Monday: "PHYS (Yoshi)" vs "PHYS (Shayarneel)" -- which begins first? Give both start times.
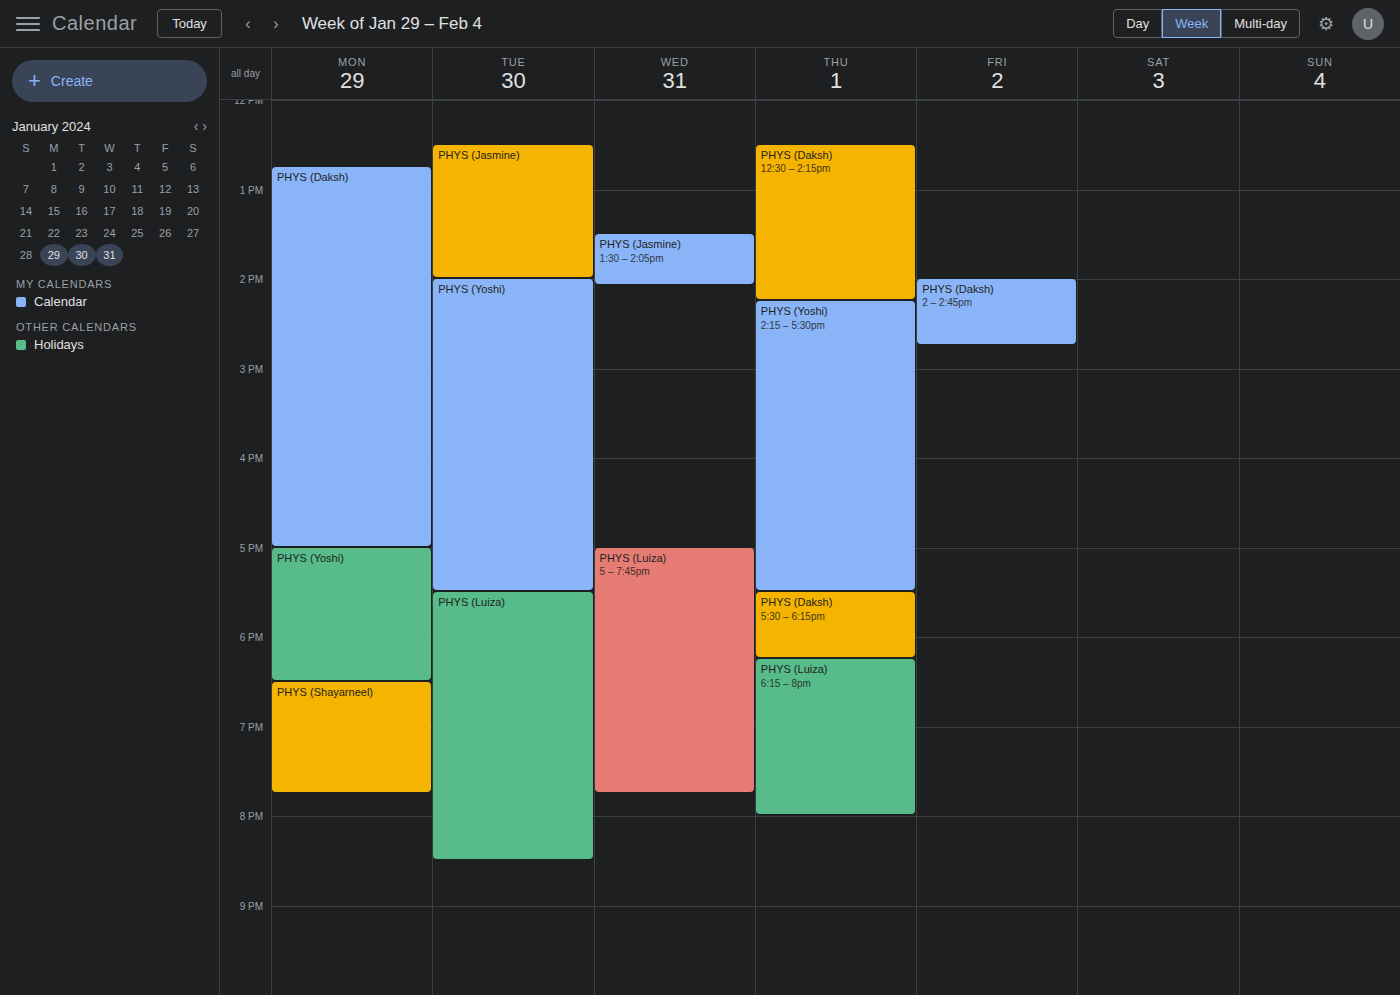
"PHYS (Yoshi)" 5:00 PM; "PHYS (Shayarneel)" 6:30 PM.